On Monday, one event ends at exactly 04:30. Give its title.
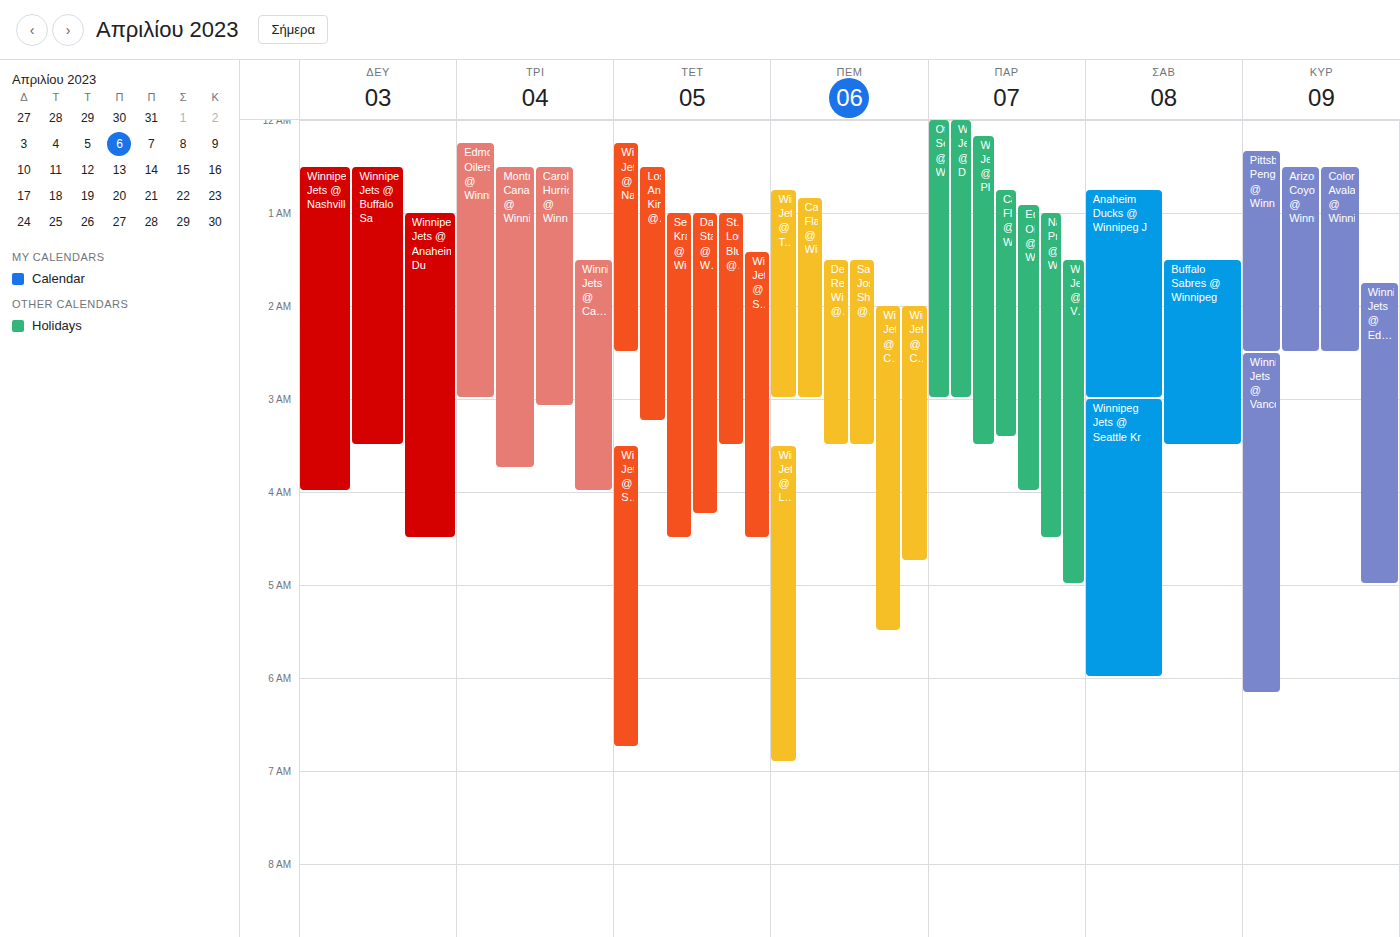
"Winnipeg Jets @ Anaheim Du"